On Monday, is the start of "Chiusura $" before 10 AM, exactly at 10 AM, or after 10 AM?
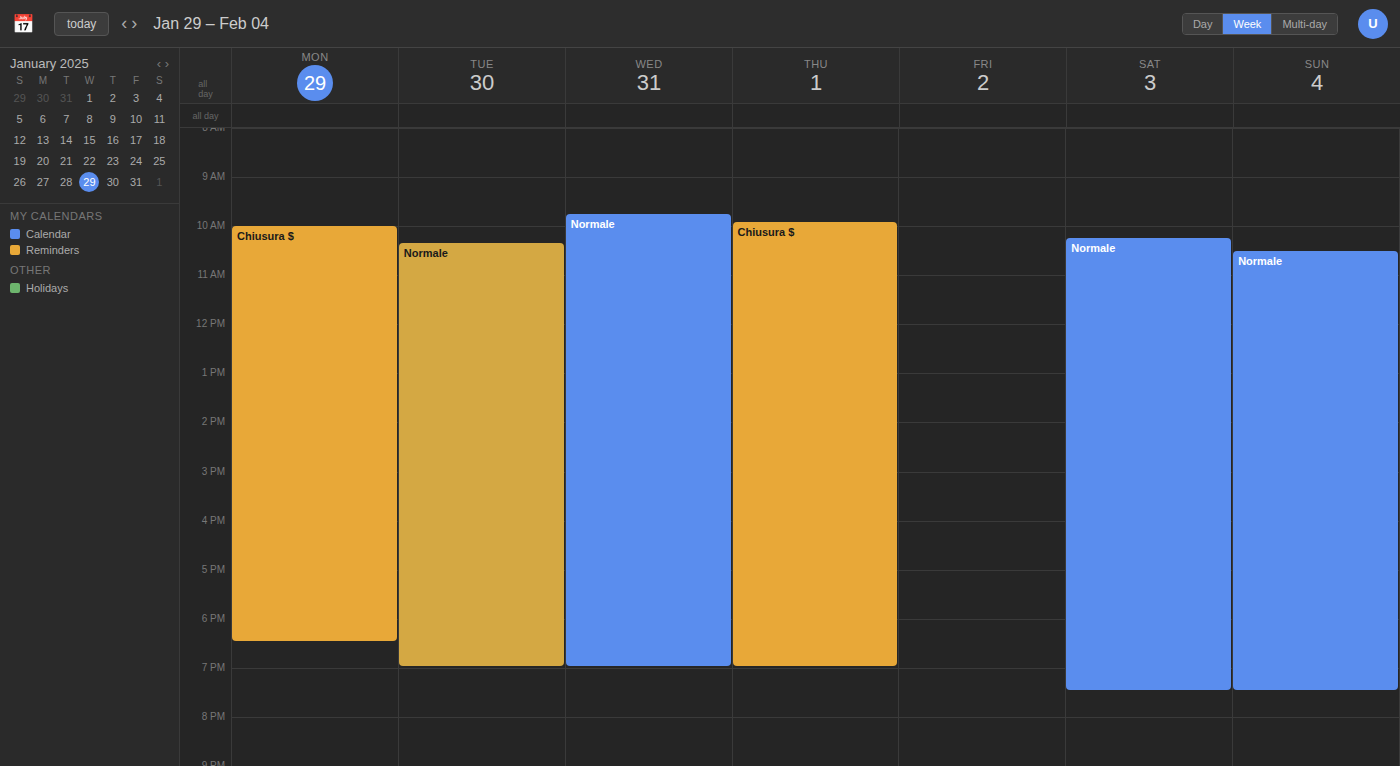
10:00 AM -- exactly at 10 AM, on the 10 AM line.